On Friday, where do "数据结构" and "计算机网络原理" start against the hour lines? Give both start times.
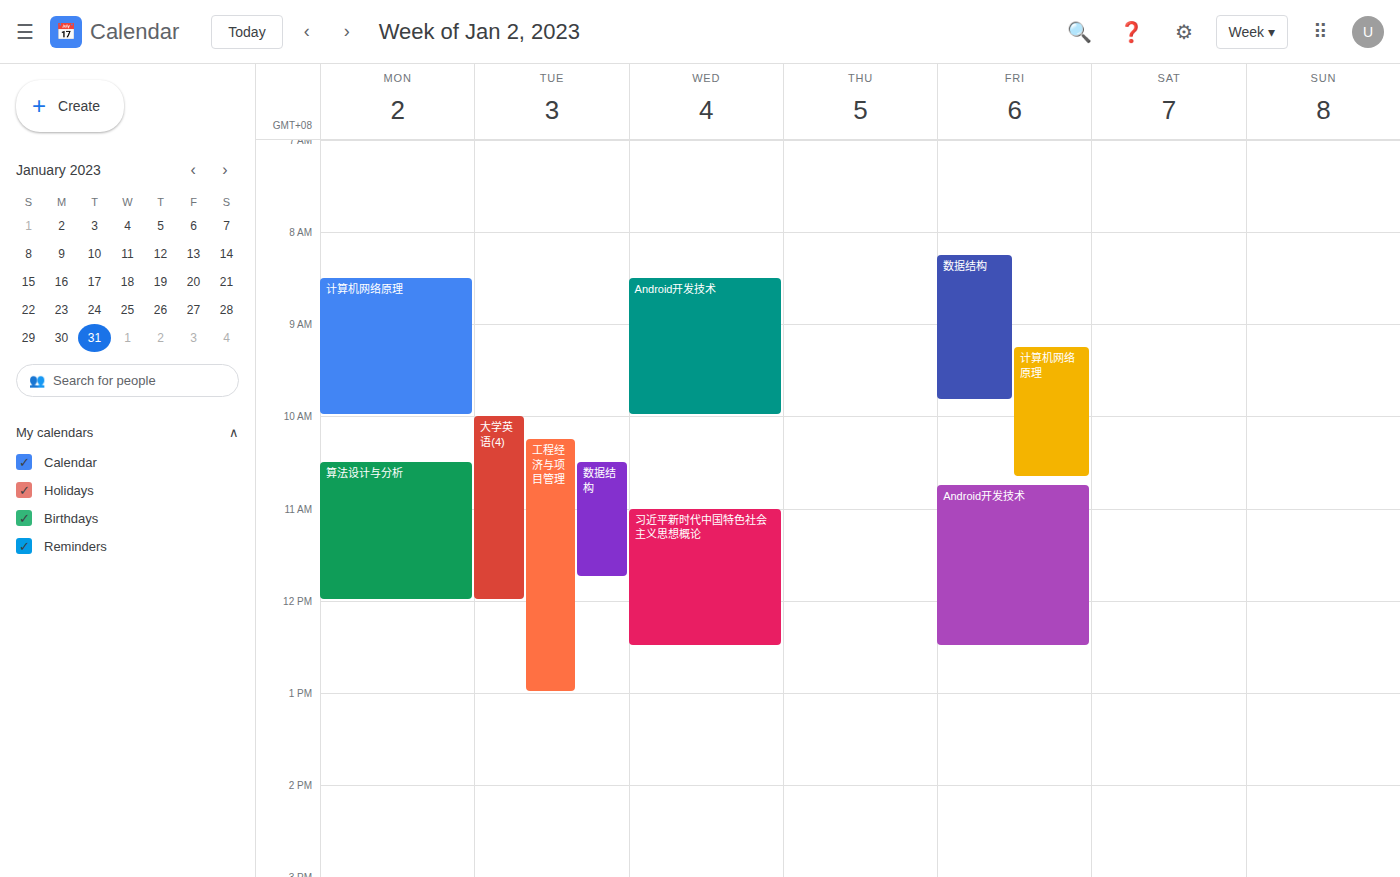
"数据结构": 8:15 AM, neither: a quarter of the way from the 8 AM line to the 9 AM line. "计算机网络原理": 9:15 AM, neither: a quarter of the way from the 9 AM line to the 10 AM line.